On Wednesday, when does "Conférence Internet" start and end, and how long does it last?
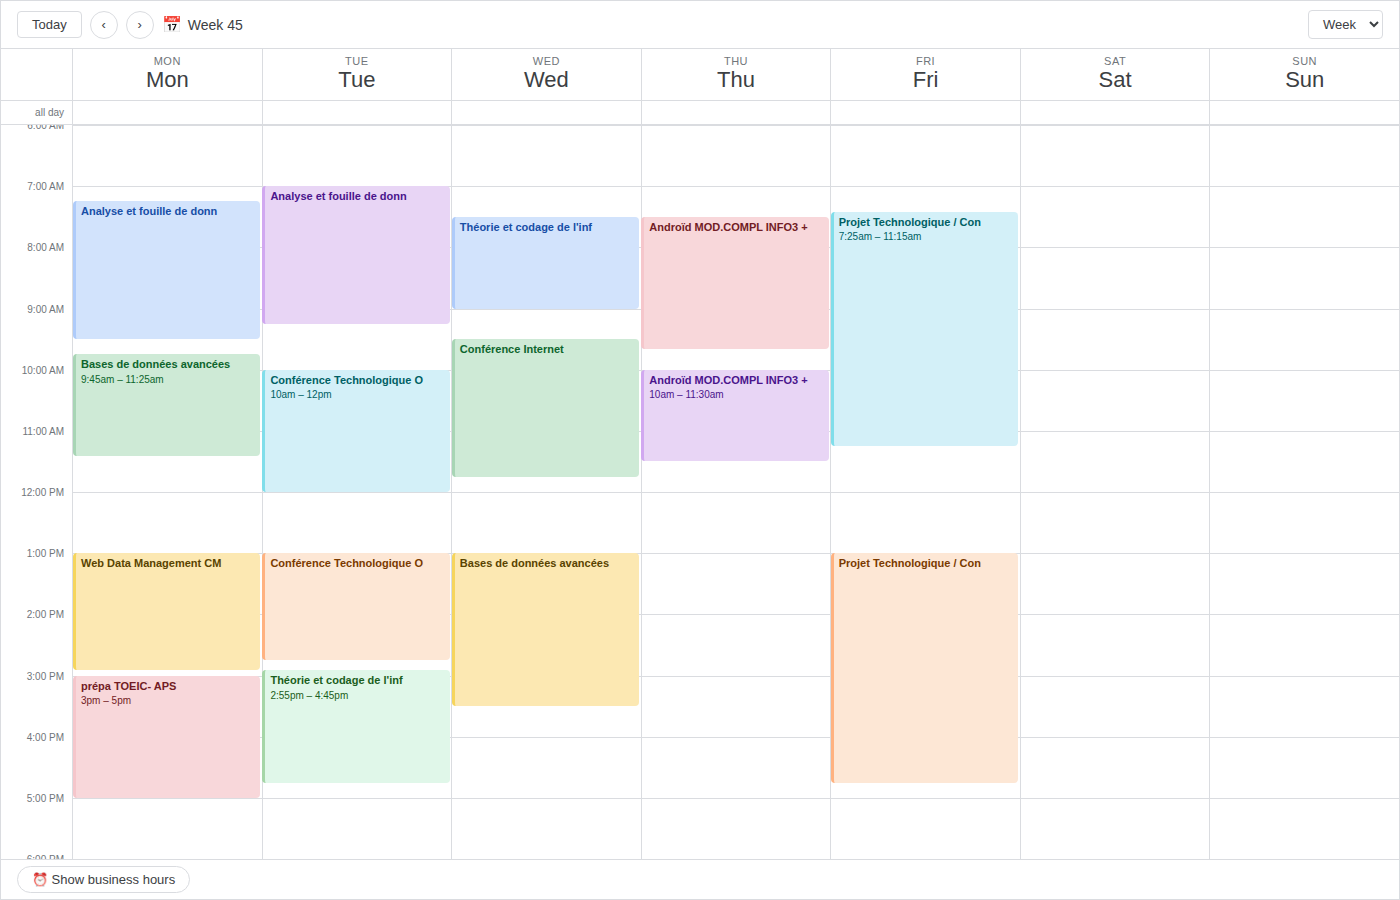
9:30 AM to 11:45 AM, 2 hours 15 minutes